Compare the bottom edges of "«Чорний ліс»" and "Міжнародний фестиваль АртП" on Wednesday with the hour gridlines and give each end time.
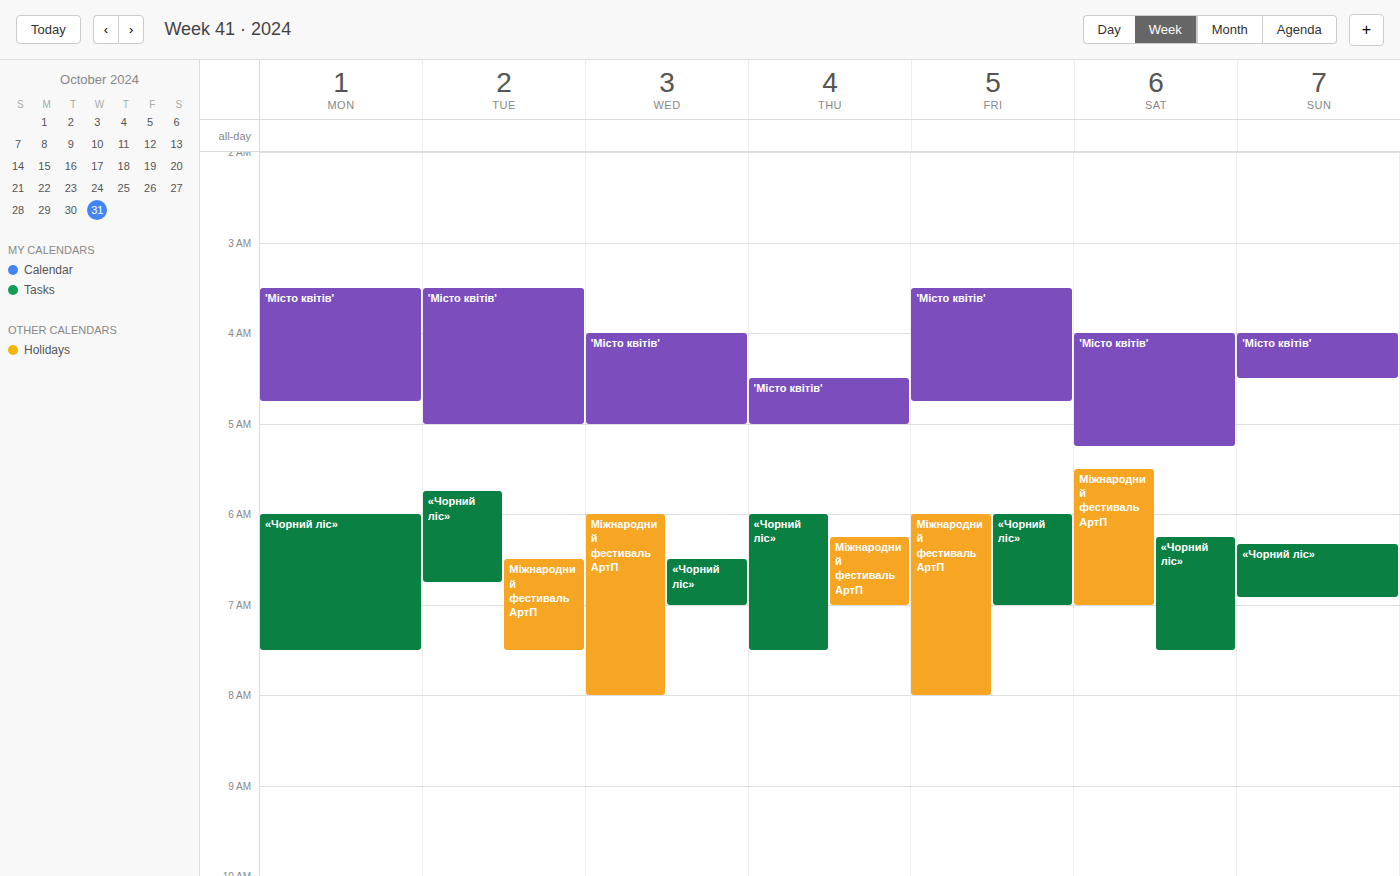
"«Чорний ліс»": 07:00, exactly on the 07:00 line. "Міжнародний фестиваль АртП": 08:00, exactly on the 08:00 line.